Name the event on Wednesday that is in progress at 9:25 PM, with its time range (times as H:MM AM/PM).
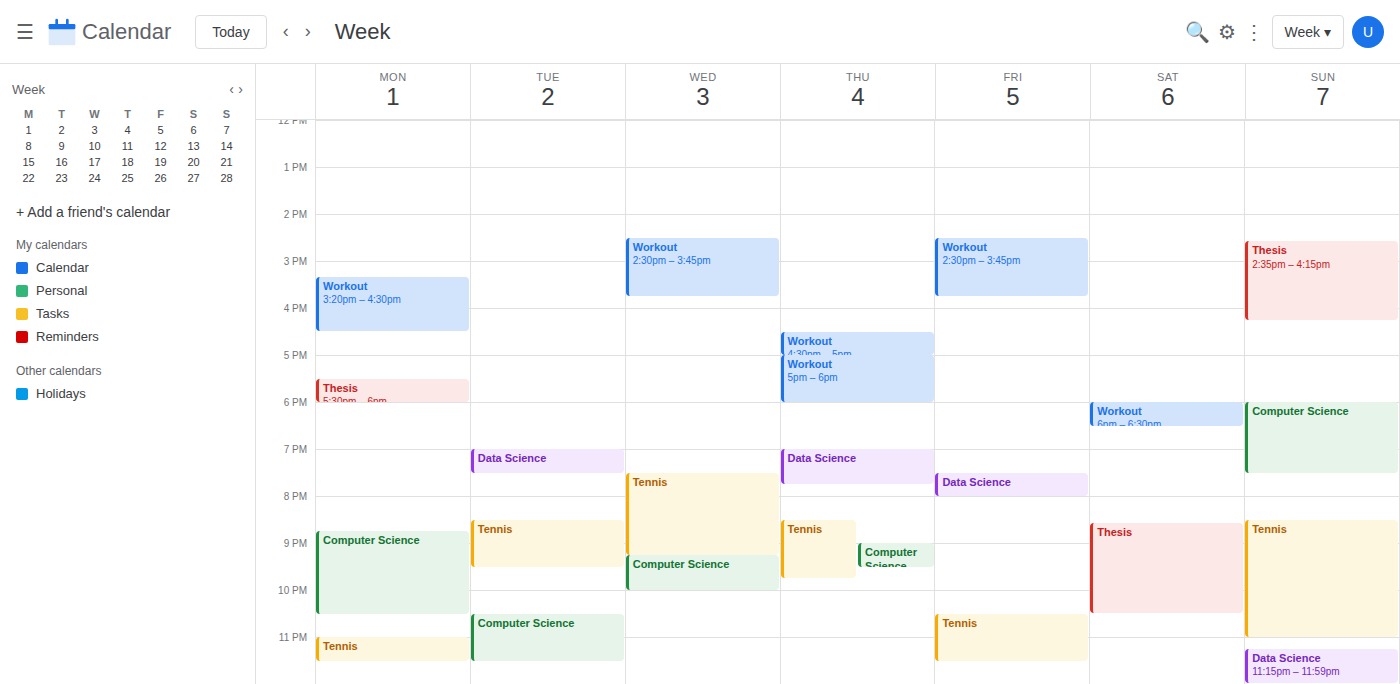
"Computer Science", 9:15 PM to 10:00 PM